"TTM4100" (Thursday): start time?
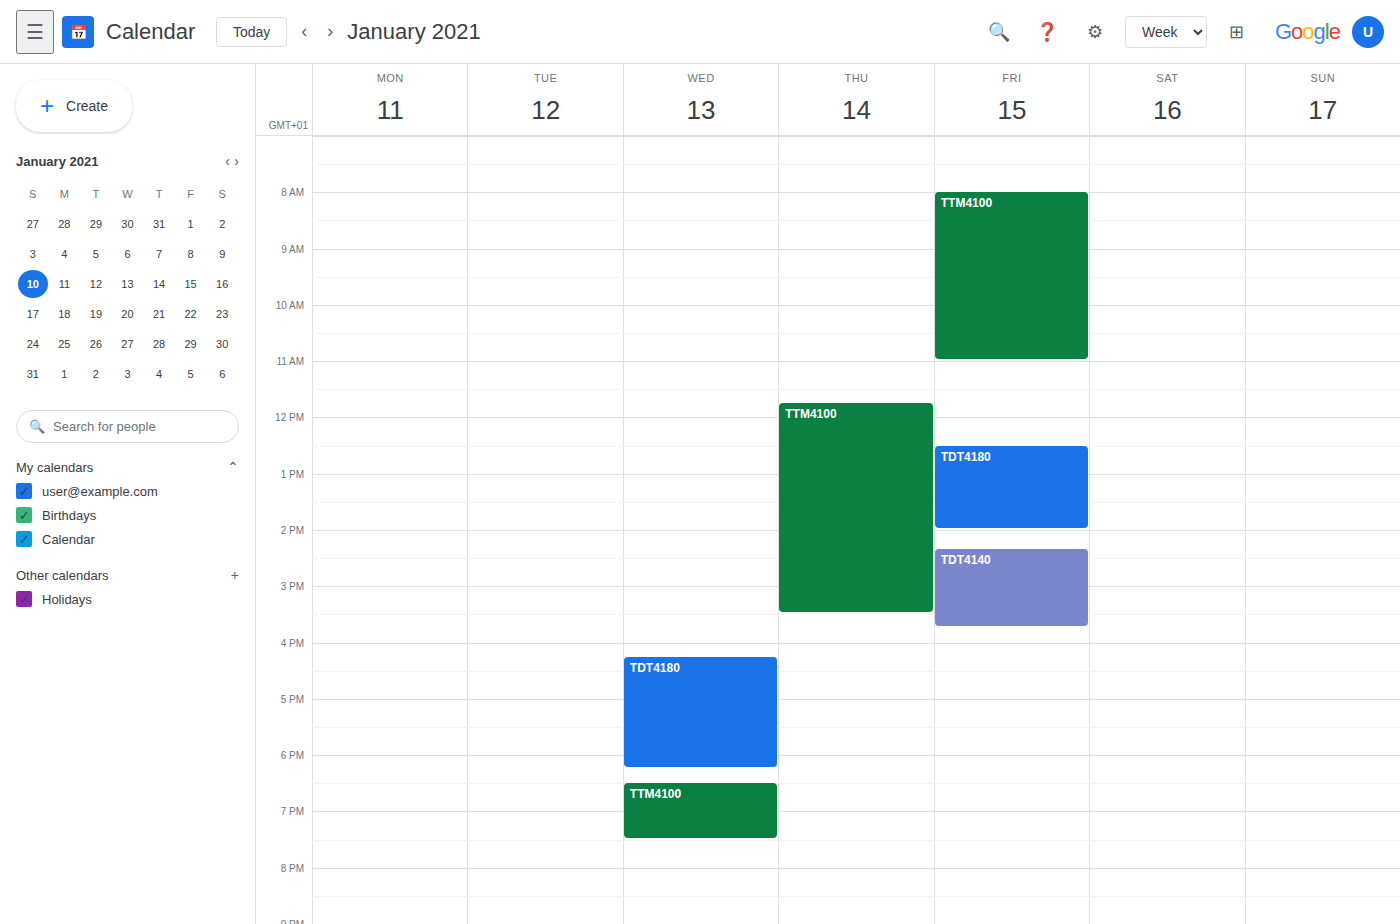
11:45 AM